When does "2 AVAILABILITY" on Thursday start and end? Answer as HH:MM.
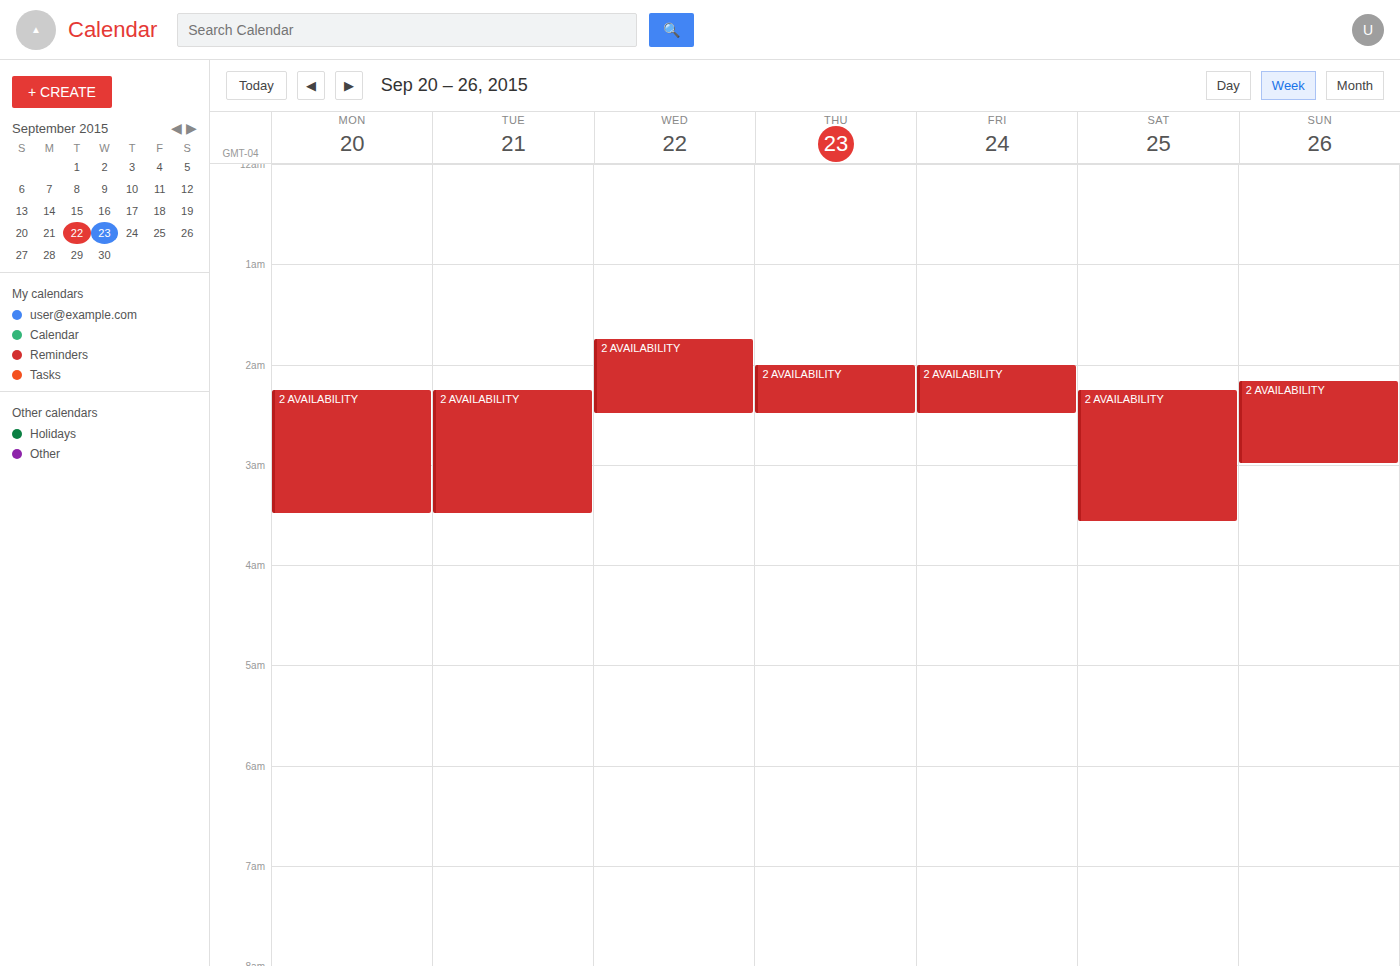
02:00 to 02:30